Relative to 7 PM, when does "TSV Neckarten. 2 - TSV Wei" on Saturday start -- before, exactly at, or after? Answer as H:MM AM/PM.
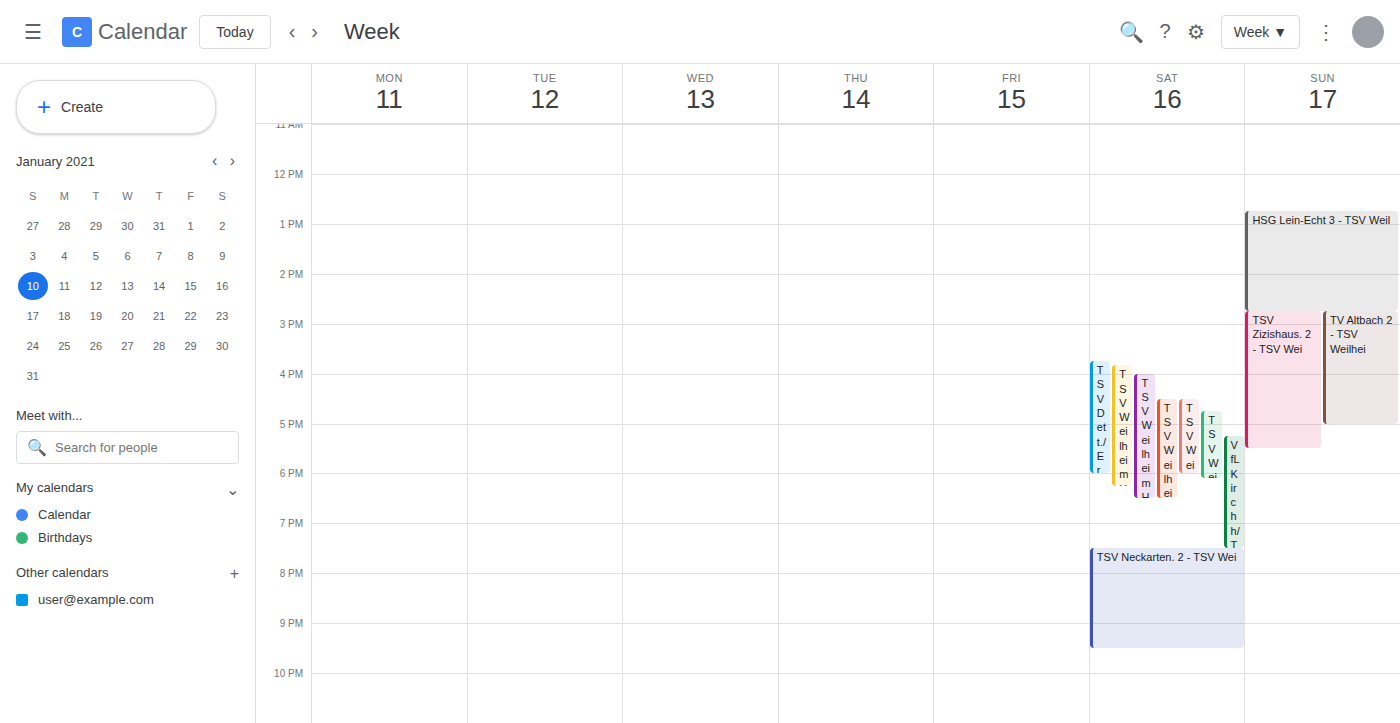
7:30 PM -- after 7 PM, 30 minutes below the 7 PM line.